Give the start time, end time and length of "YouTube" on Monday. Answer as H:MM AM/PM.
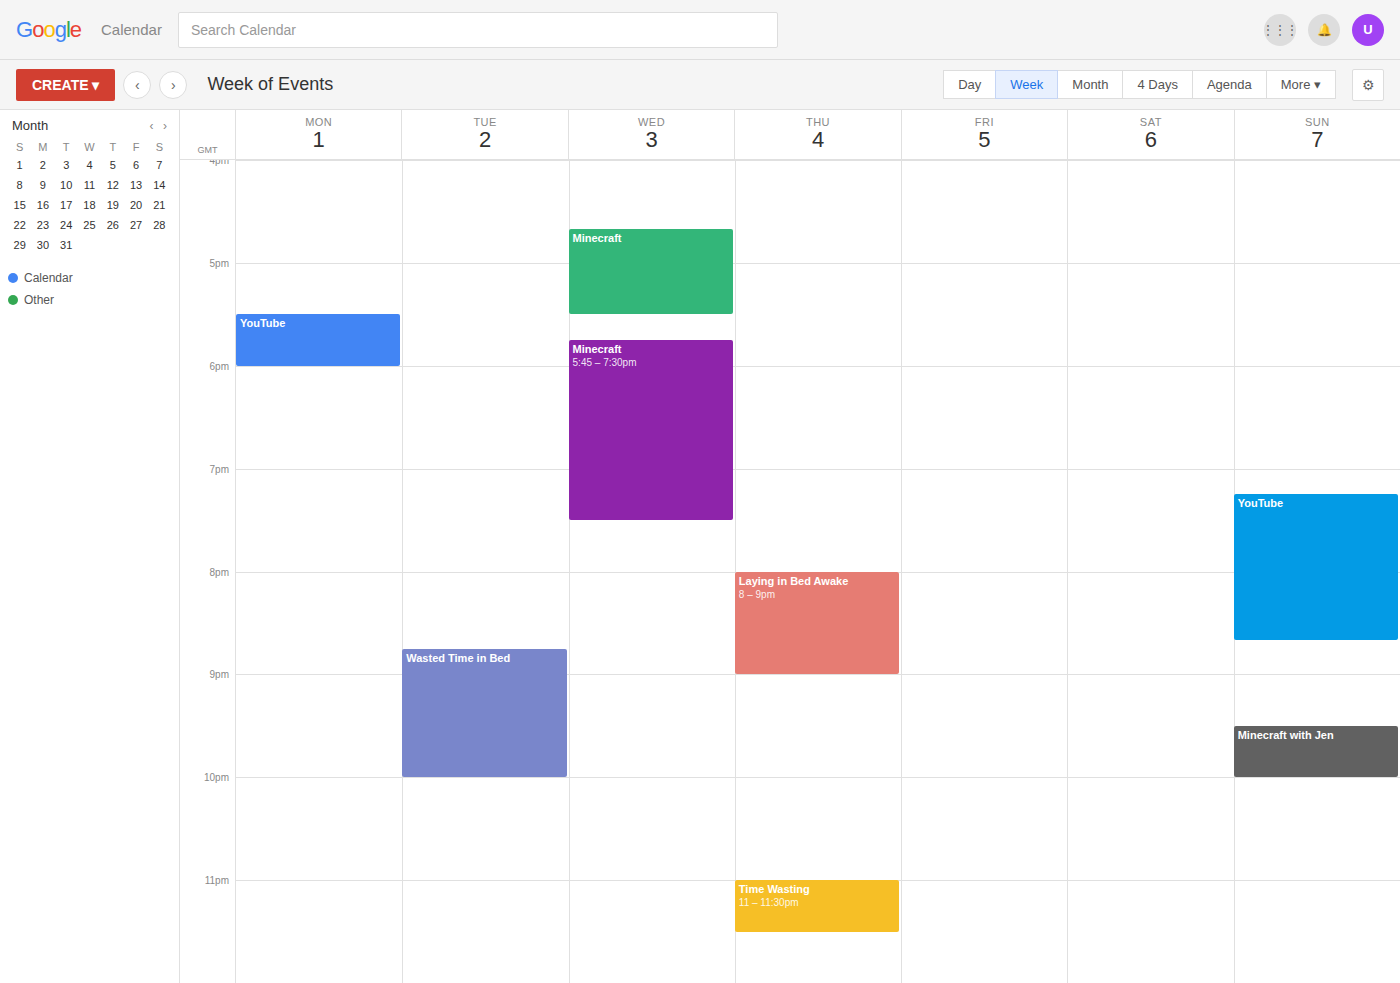
5:30 PM to 6:00 PM, 30 minutes